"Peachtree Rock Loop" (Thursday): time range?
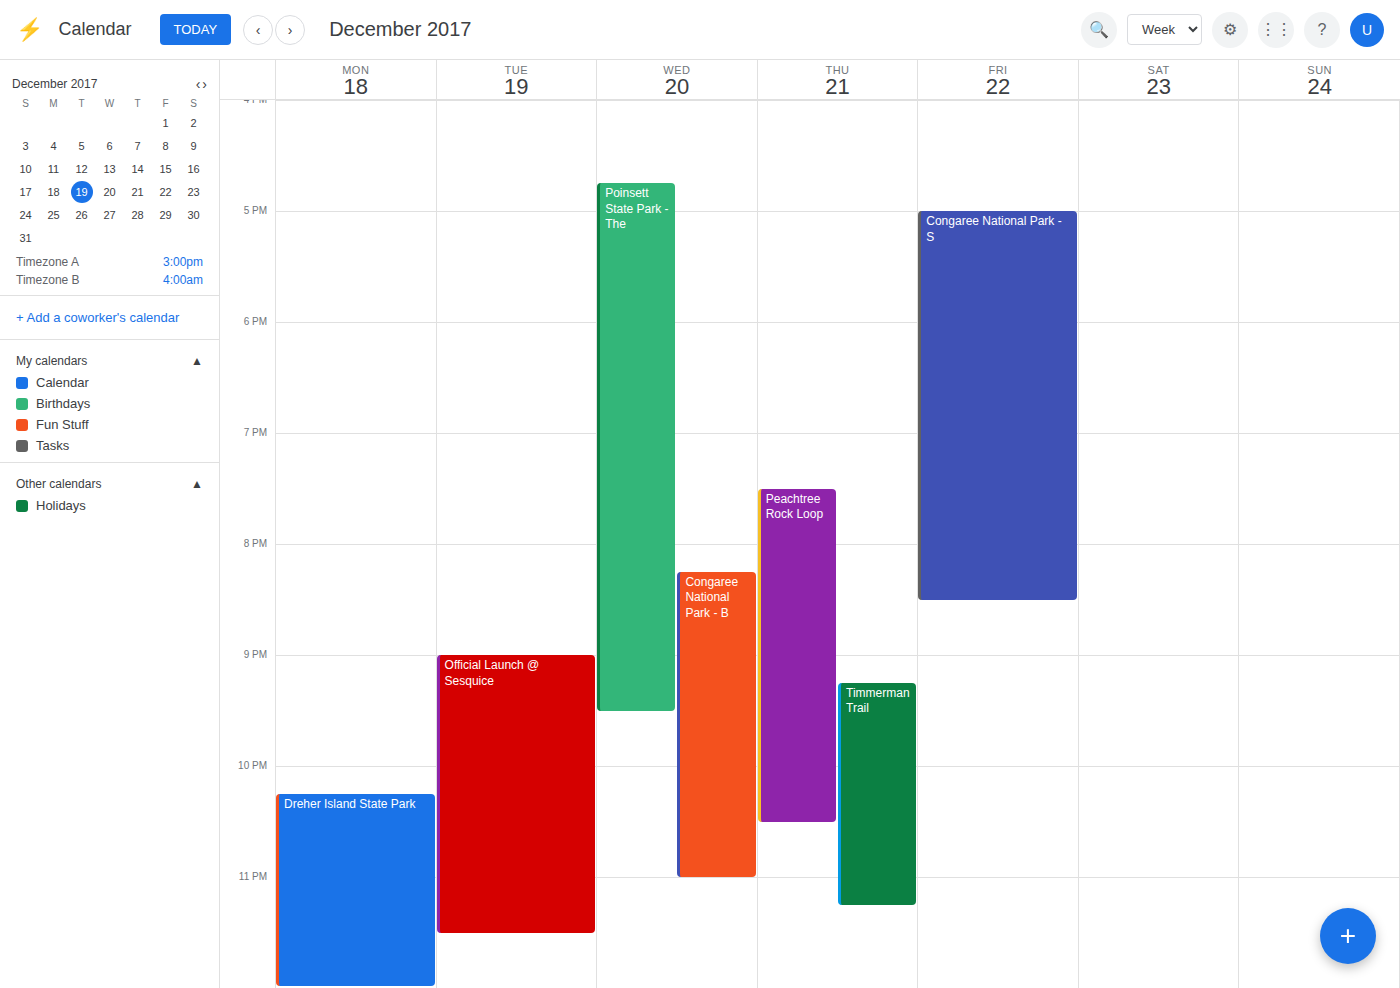
19:30 to 22:30